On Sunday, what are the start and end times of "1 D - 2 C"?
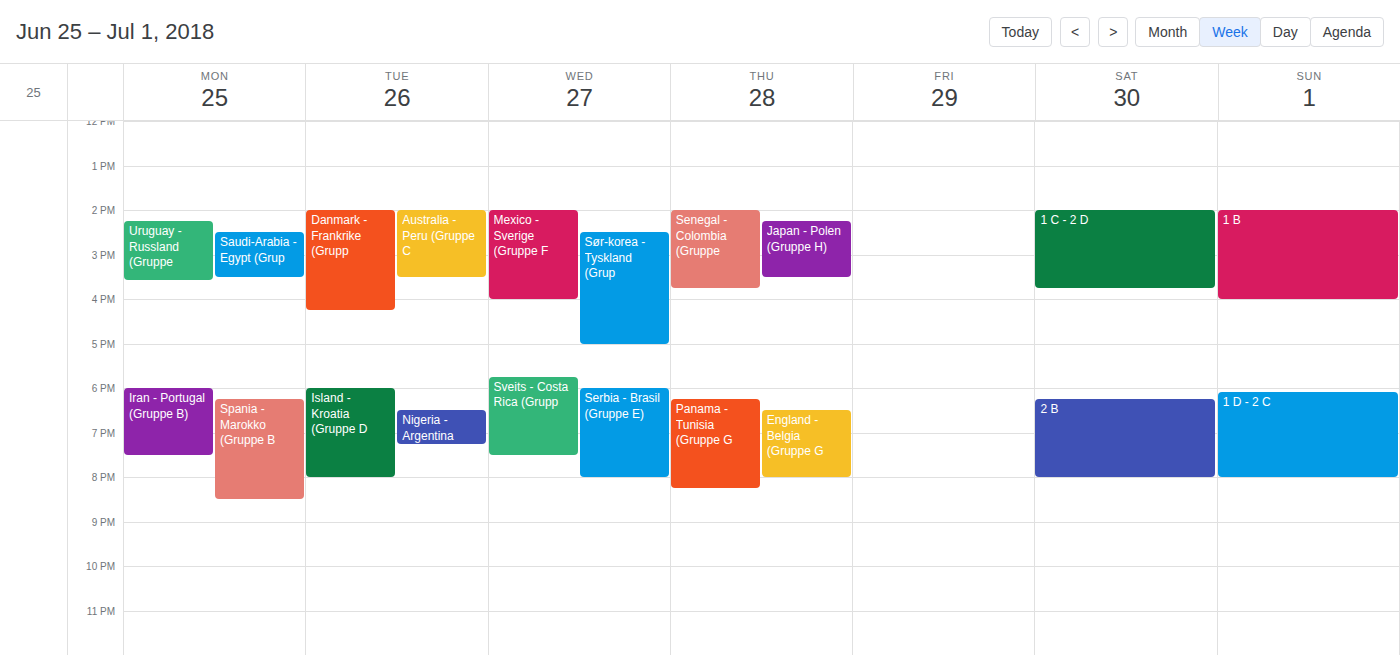
6:05 PM to 8:00 PM